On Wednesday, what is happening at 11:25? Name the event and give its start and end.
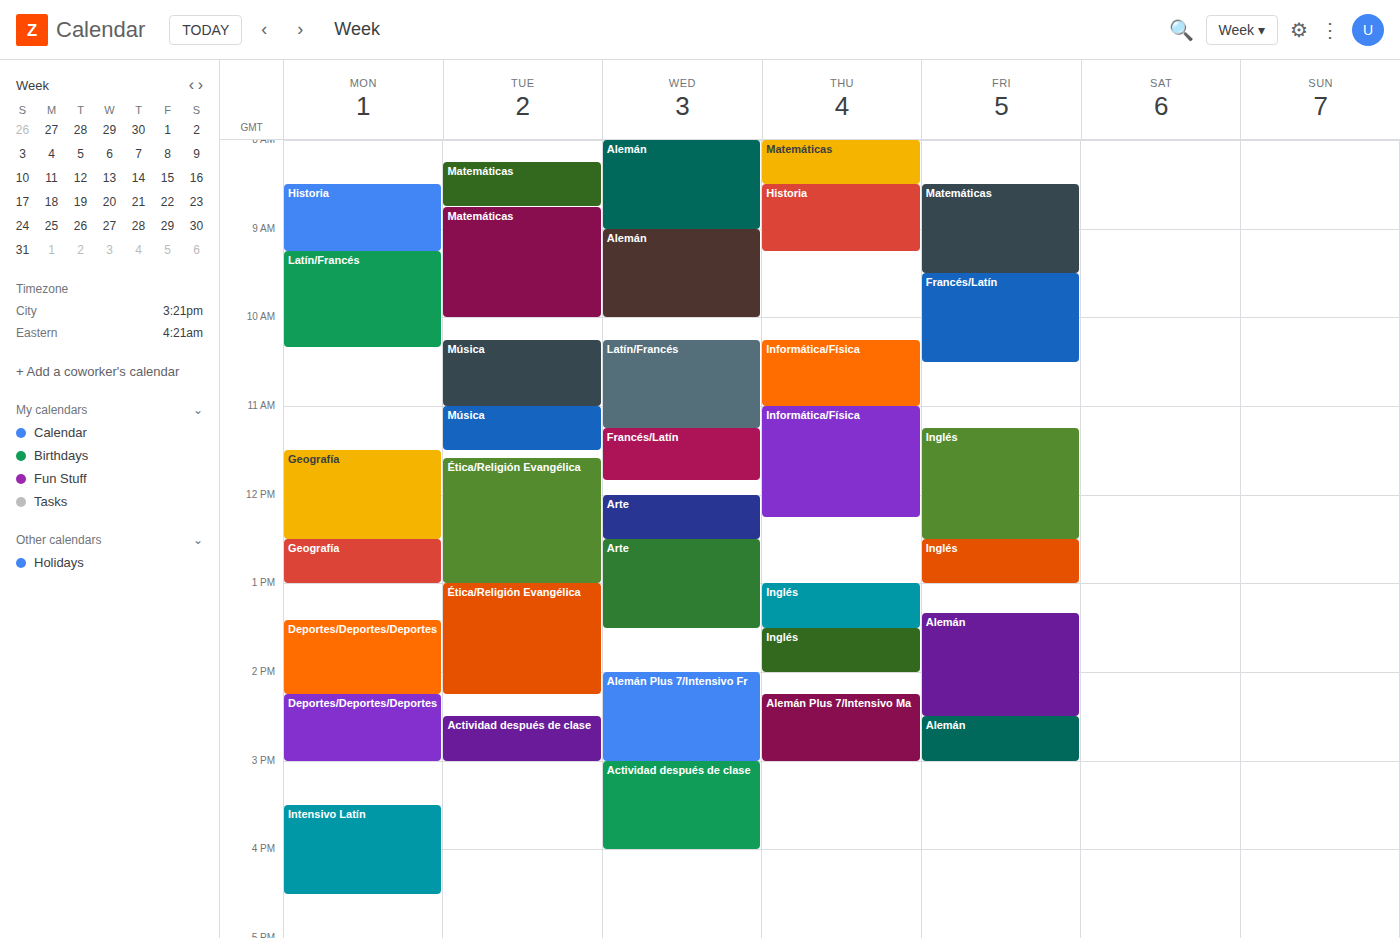
"Francés/Latín", 11:15 to 11:50